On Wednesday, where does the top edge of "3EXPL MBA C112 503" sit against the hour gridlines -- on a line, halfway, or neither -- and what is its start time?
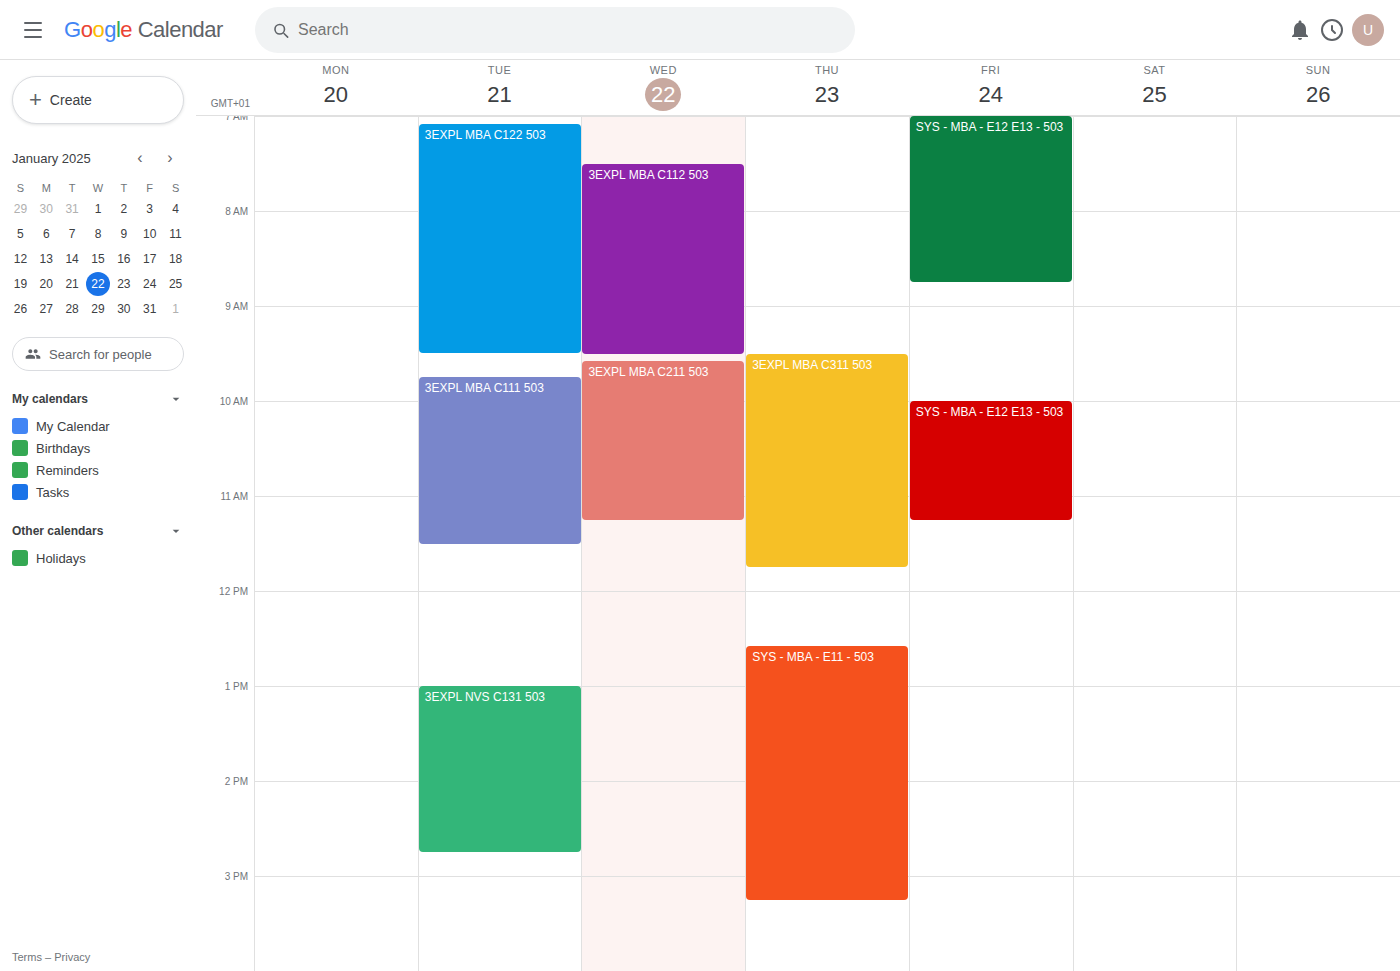
7:30 AM -- halfway between the 7 AM and 8 AM lines.